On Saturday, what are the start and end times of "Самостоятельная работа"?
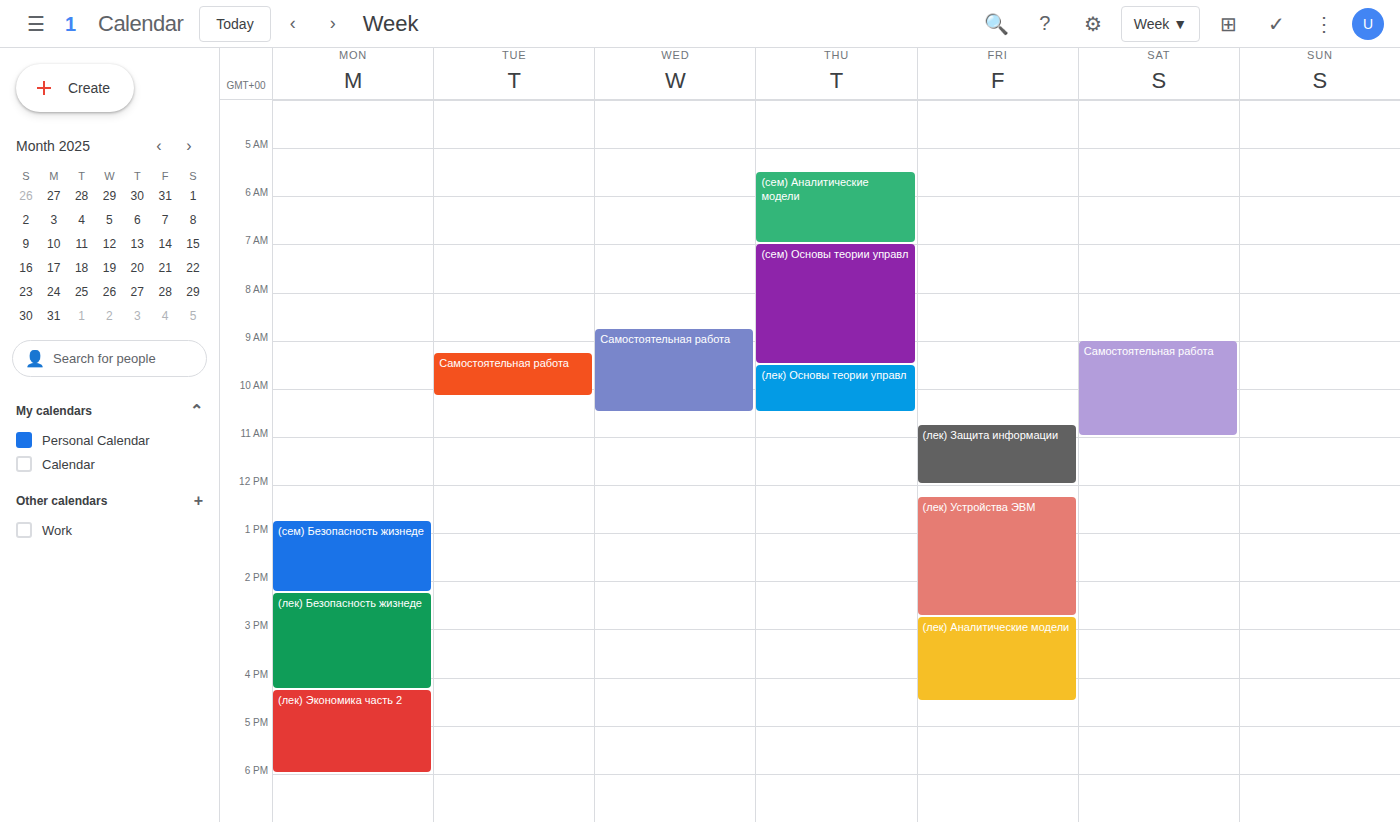
9:00 AM to 11:00 AM